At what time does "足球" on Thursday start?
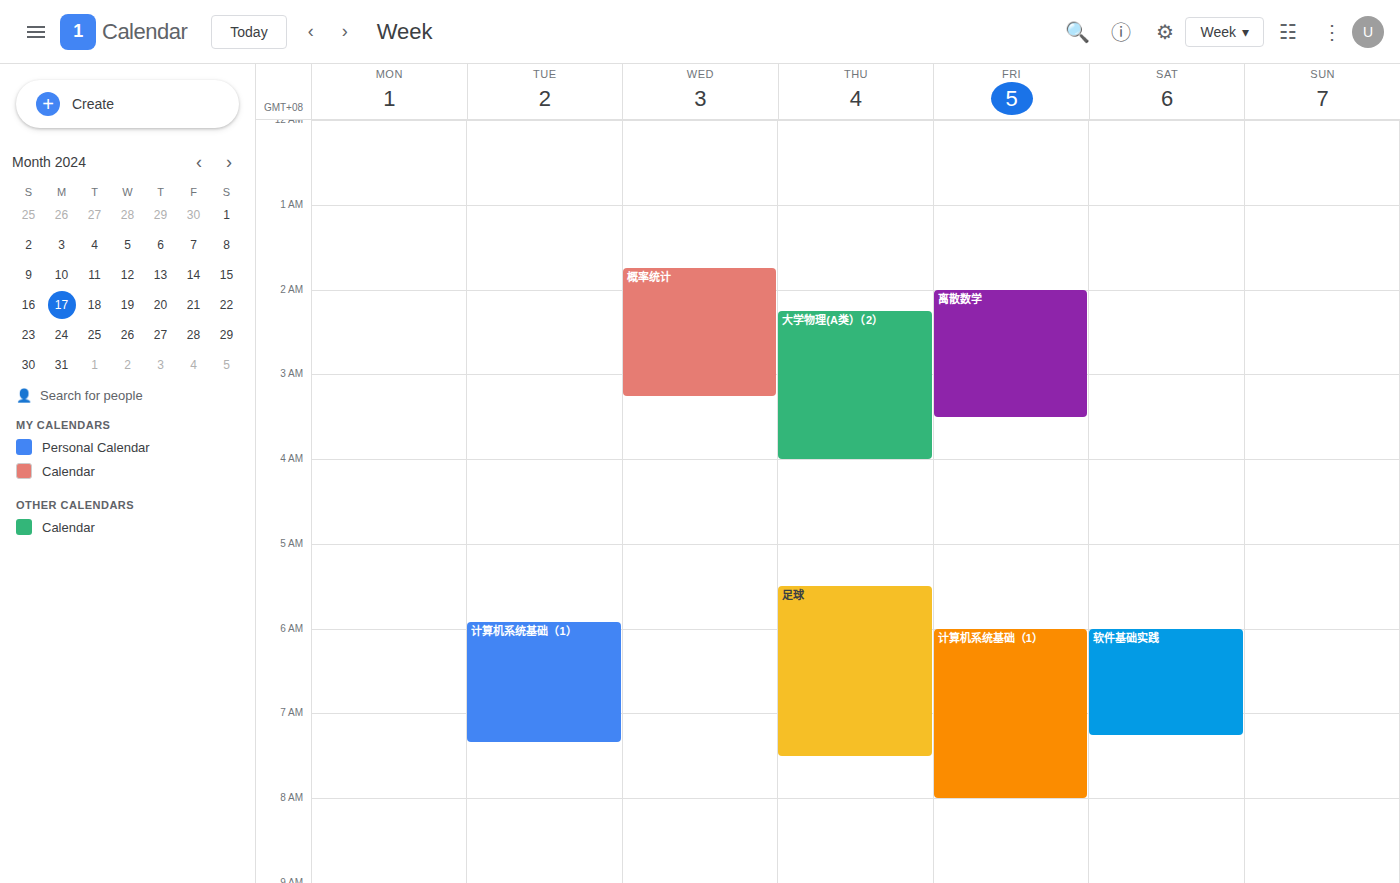
5:30 AM